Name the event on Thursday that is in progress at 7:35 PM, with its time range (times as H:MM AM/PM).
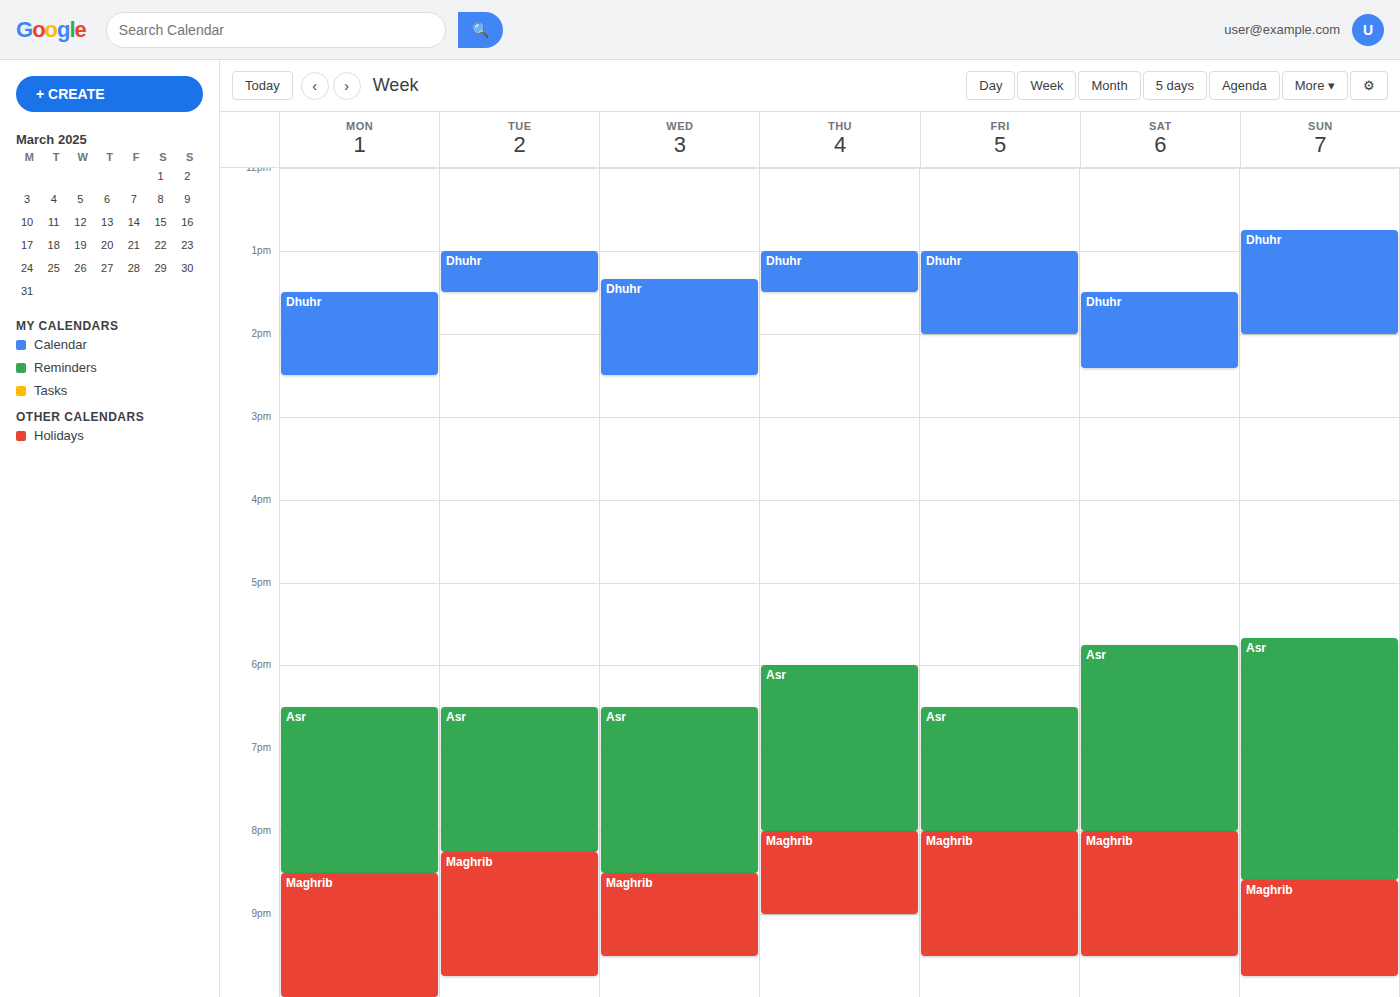
"Asr", 6:00 PM to 8:00 PM